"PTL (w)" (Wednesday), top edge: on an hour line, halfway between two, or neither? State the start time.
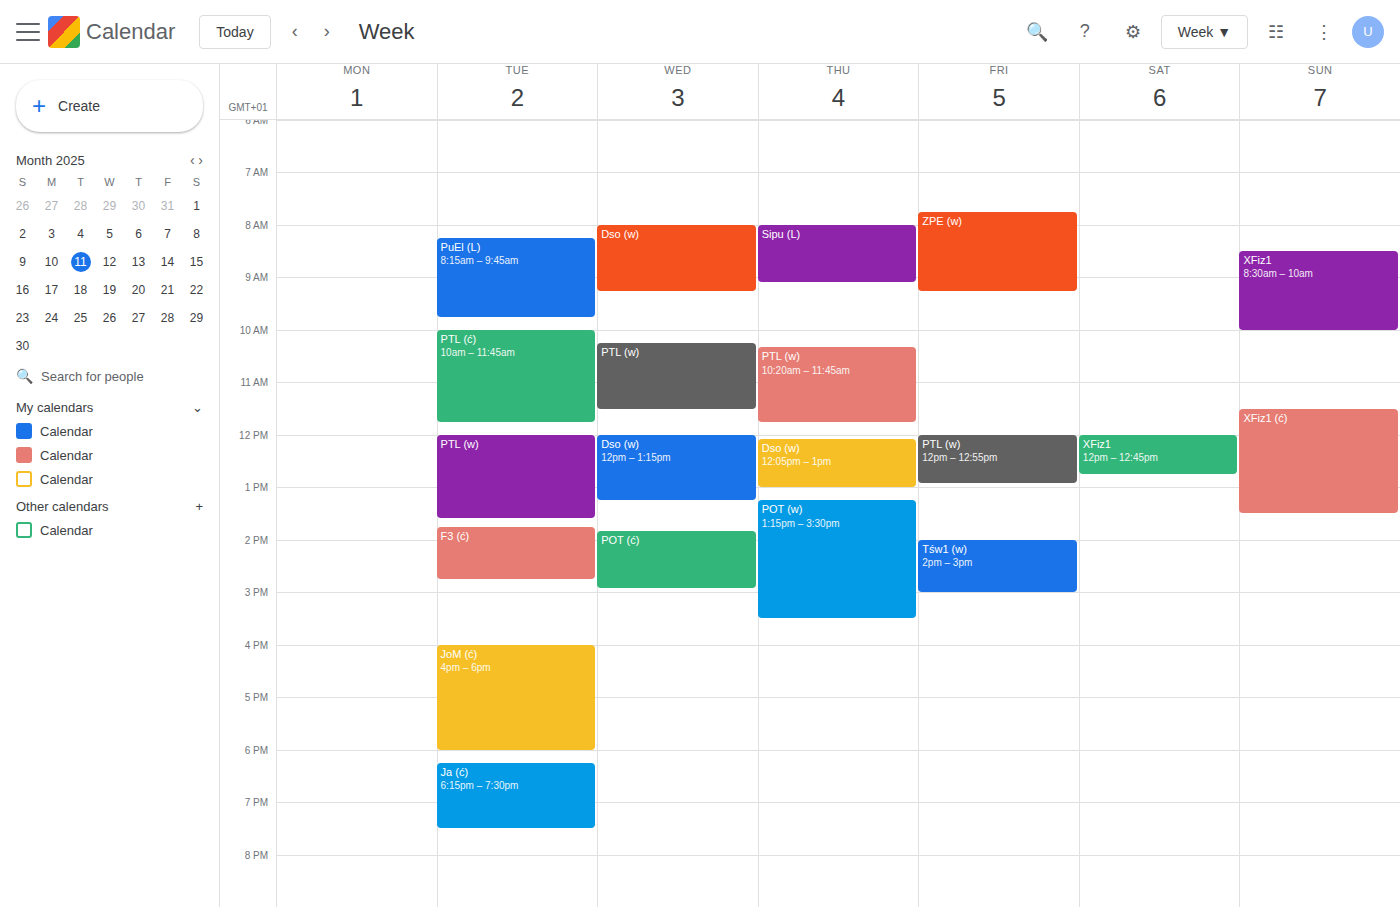
10:15 AM -- neither: a quarter of the way from the 10 AM line to the 11 AM line.